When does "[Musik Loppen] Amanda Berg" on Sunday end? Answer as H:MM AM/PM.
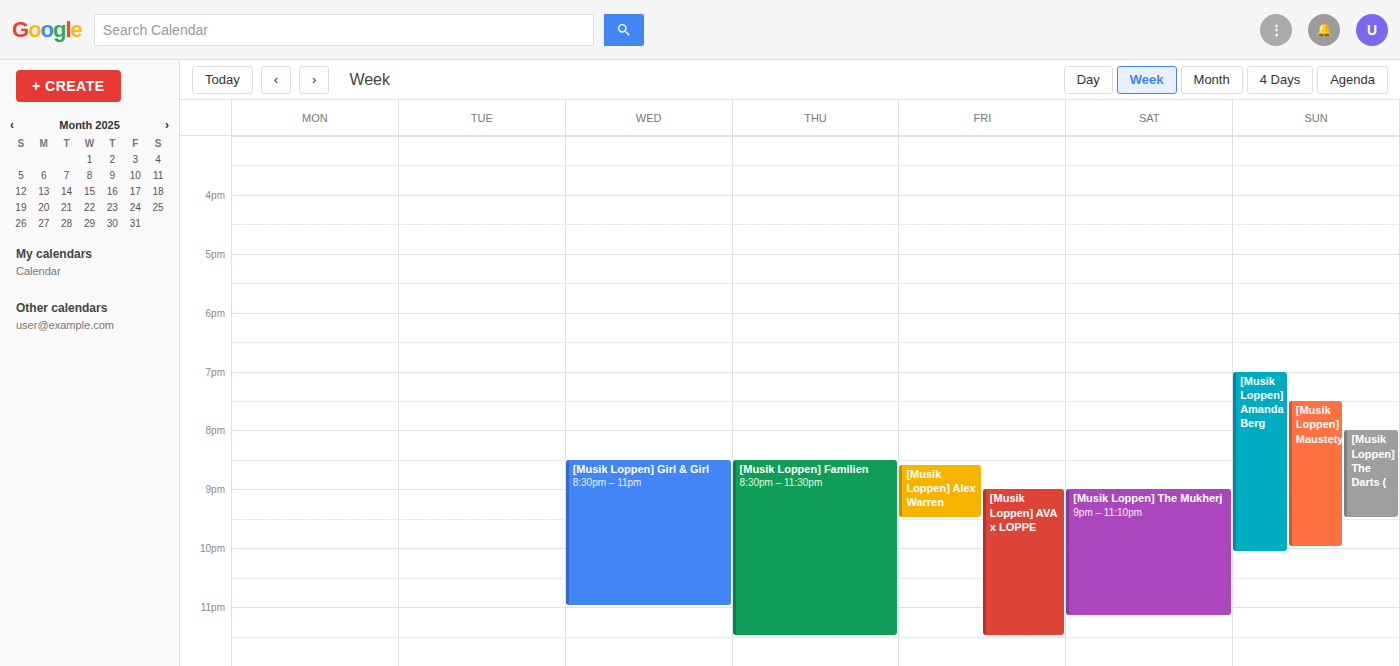
10:05 PM